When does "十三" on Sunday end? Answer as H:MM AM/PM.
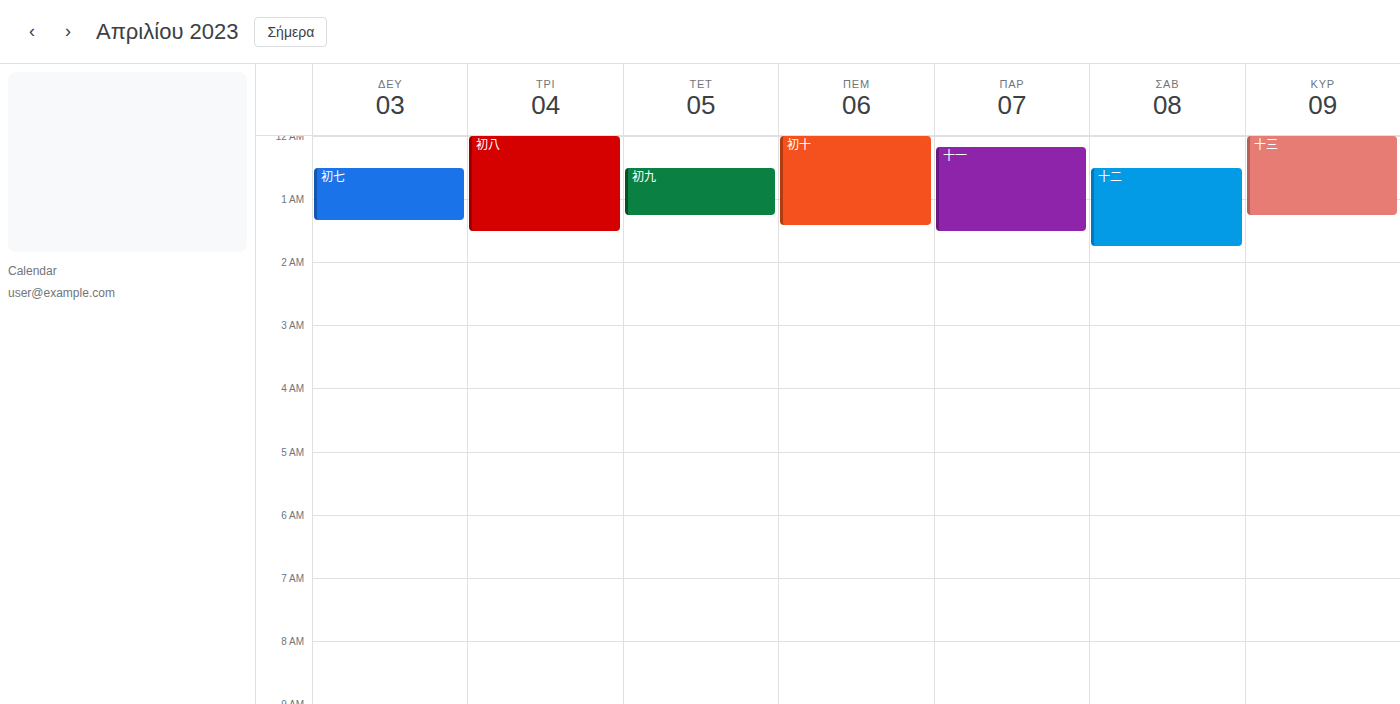
1:15 AM